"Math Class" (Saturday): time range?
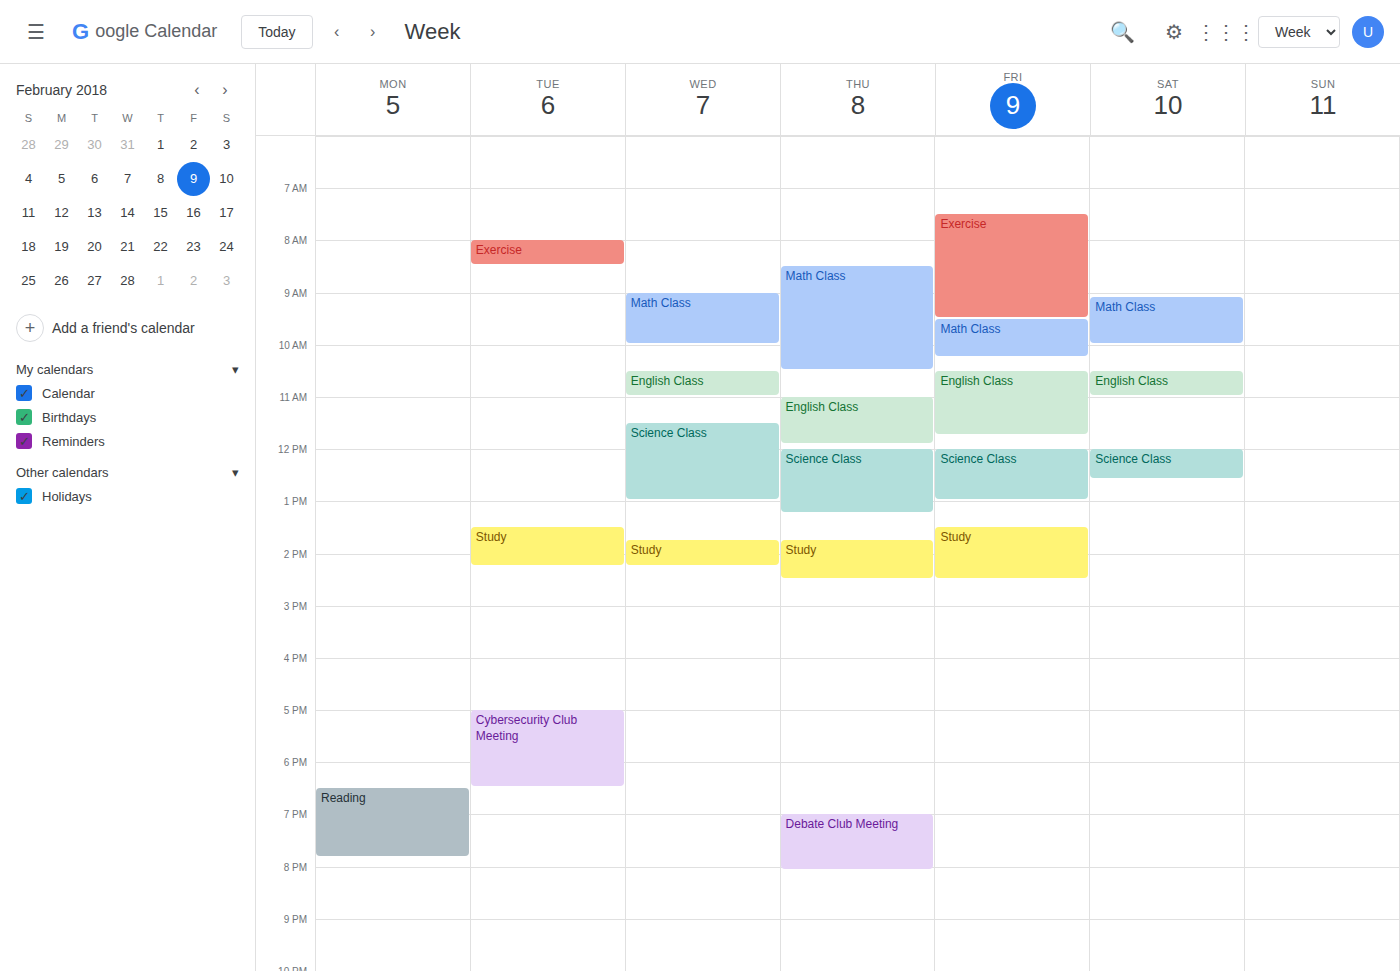
9:05 AM to 10:00 AM